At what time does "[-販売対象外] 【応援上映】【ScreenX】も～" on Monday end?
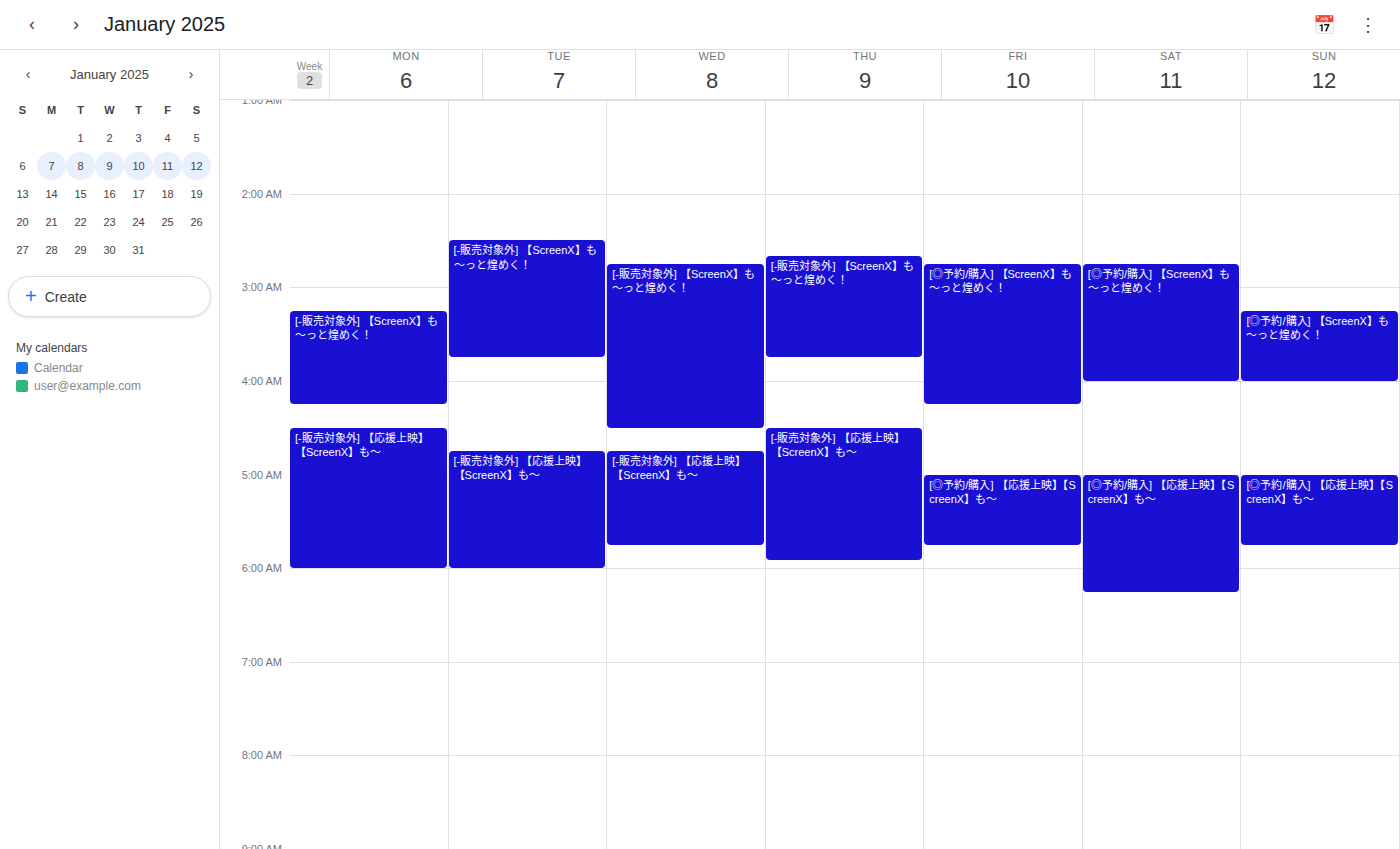
6:00 AM